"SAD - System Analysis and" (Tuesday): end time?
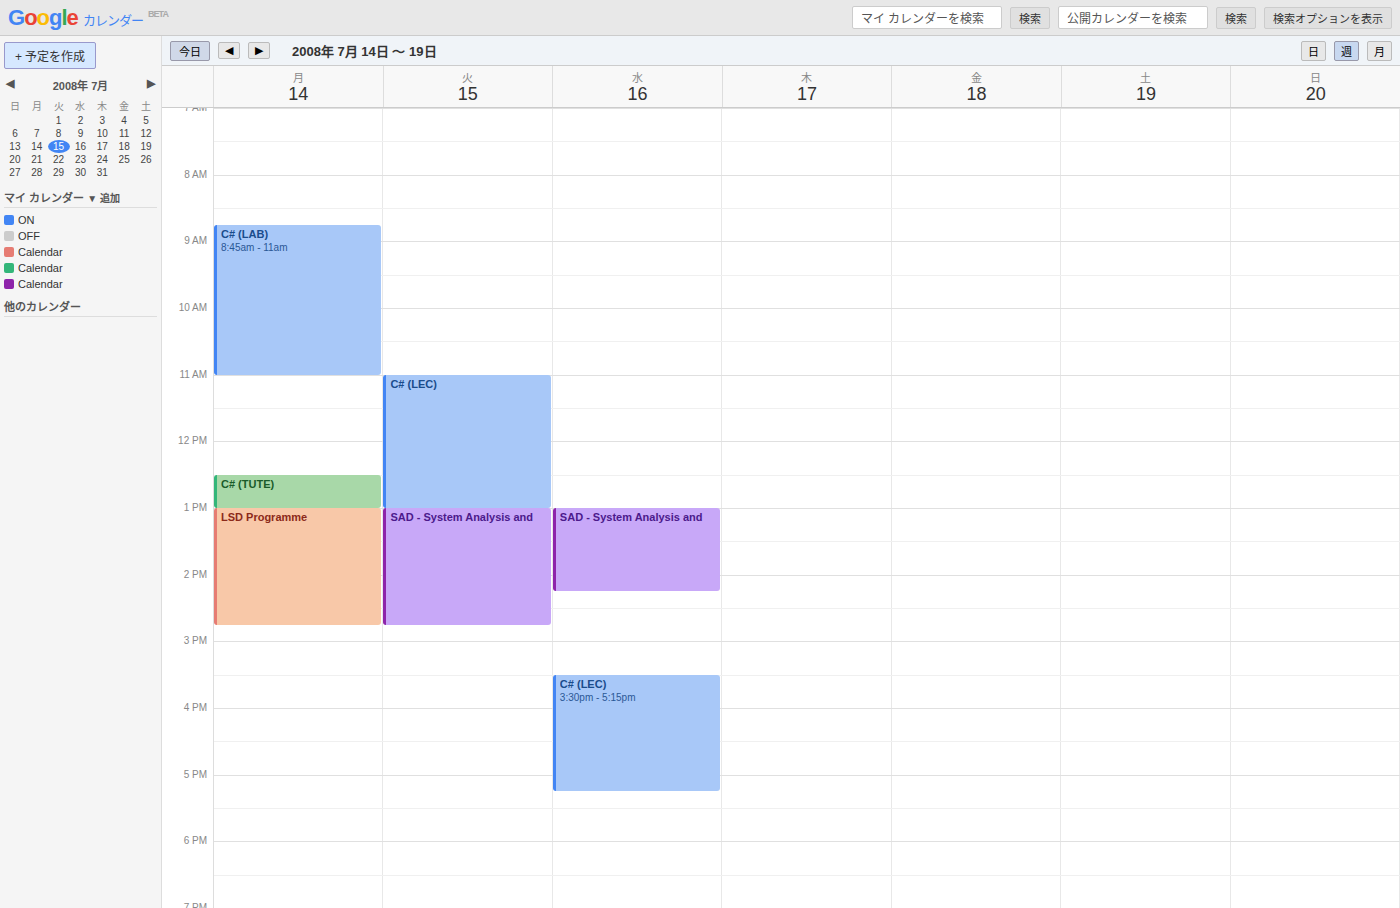
2:45 PM